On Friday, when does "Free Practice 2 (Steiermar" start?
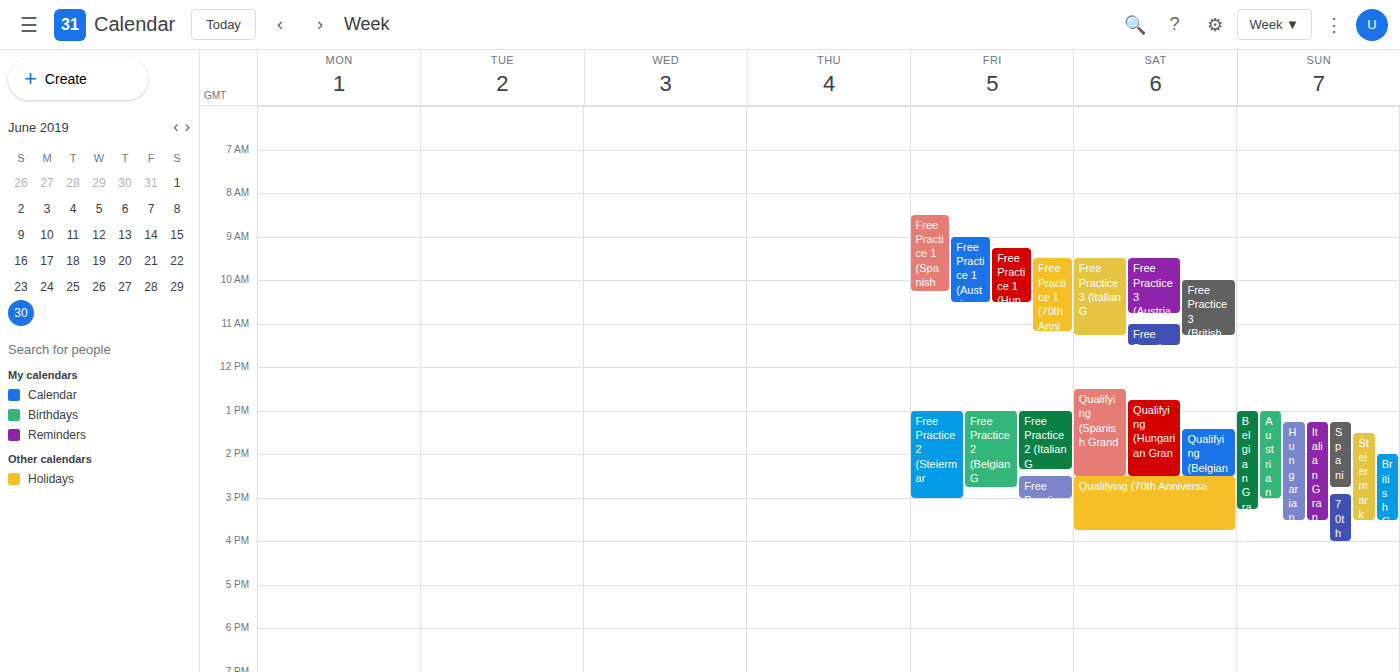
1:00 PM